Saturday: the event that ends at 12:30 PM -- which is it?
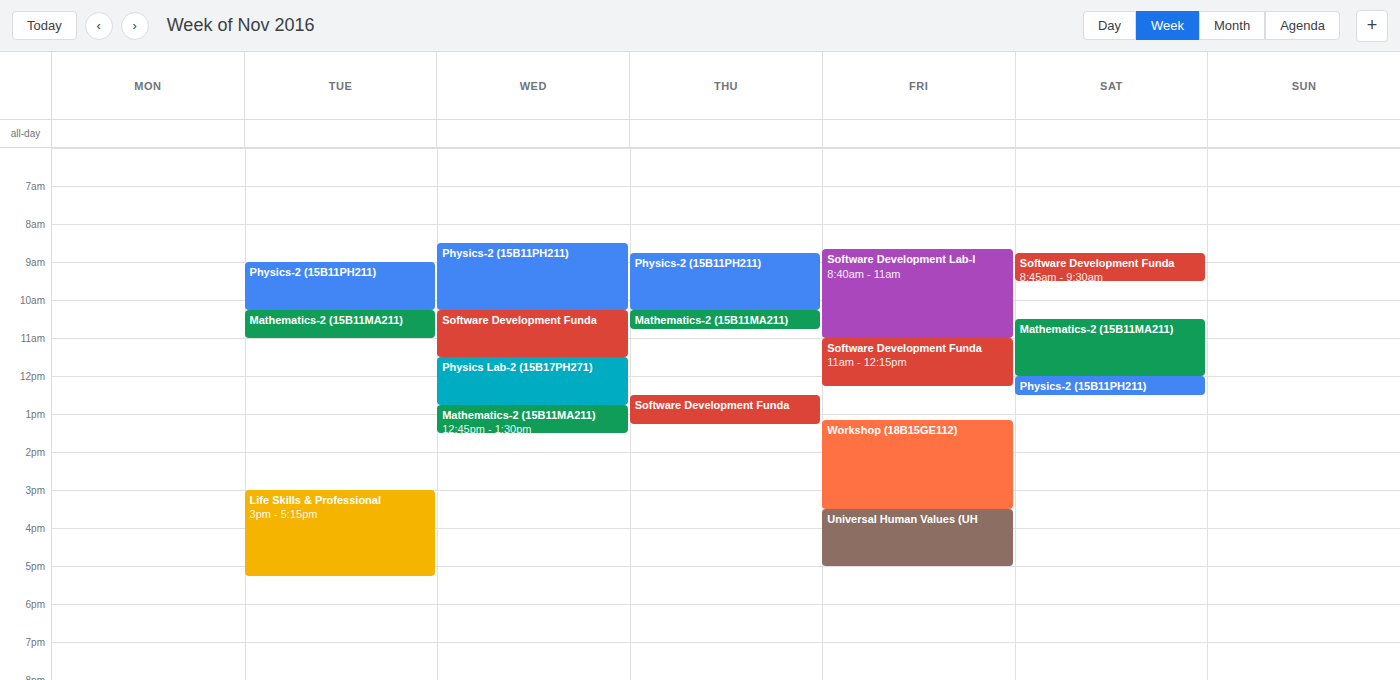
"Physics-2 (15B11PH211)"